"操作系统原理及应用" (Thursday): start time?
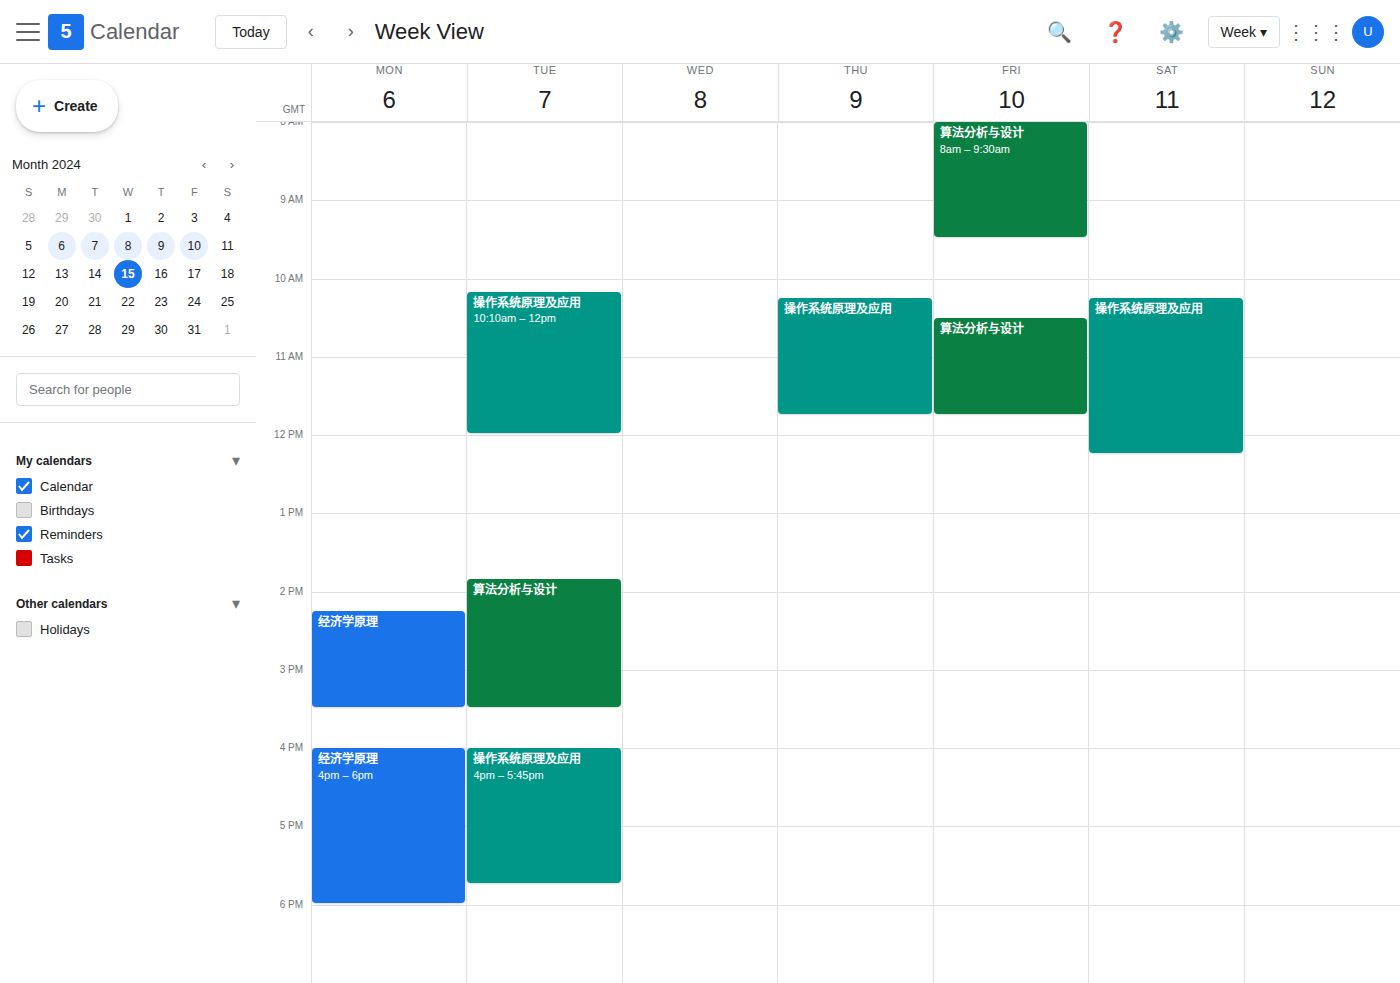
10:15 AM